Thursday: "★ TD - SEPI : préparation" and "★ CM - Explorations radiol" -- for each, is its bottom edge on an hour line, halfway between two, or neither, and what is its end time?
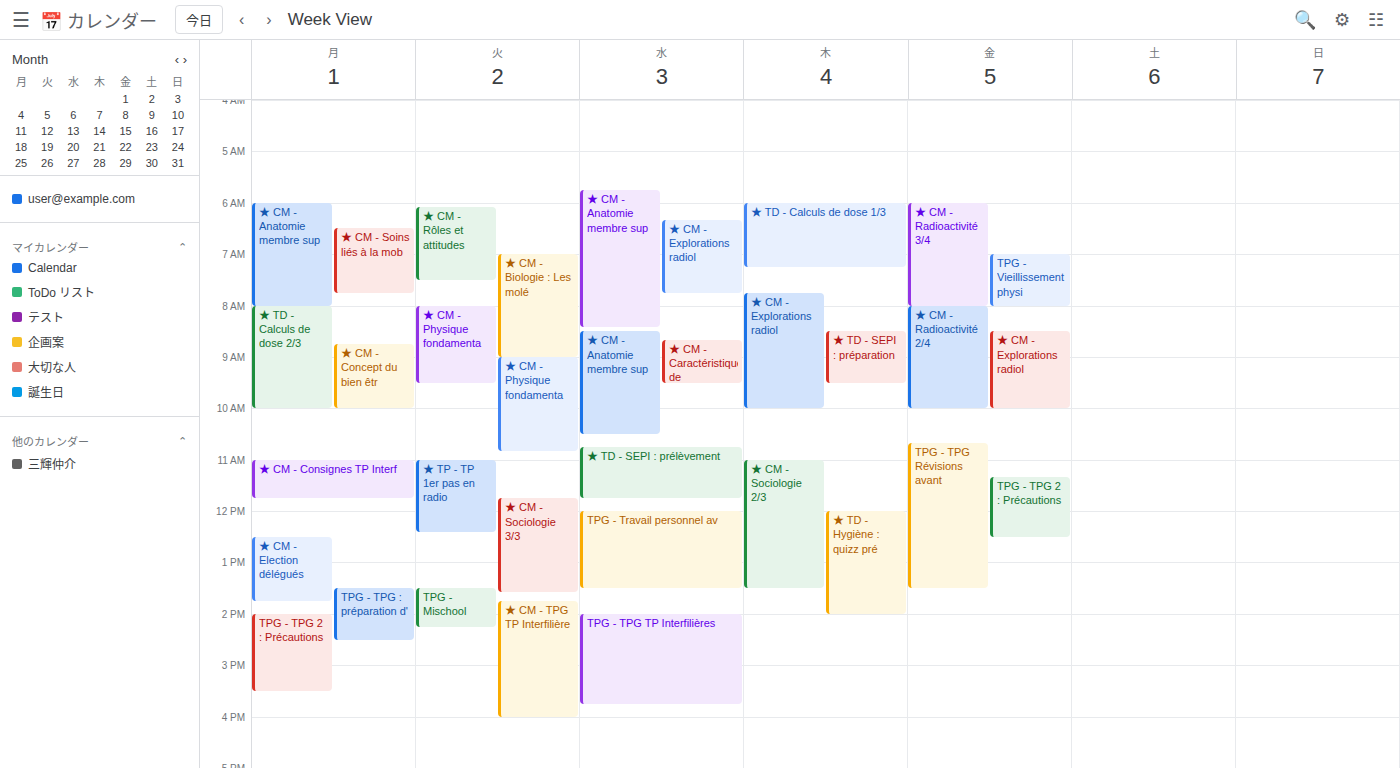
"★ TD - SEPI : préparation": 9:30 AM, halfway between the 9 AM and 10 AM lines. "★ CM - Explorations radiol": 10:00 AM, exactly on the 10 AM line.